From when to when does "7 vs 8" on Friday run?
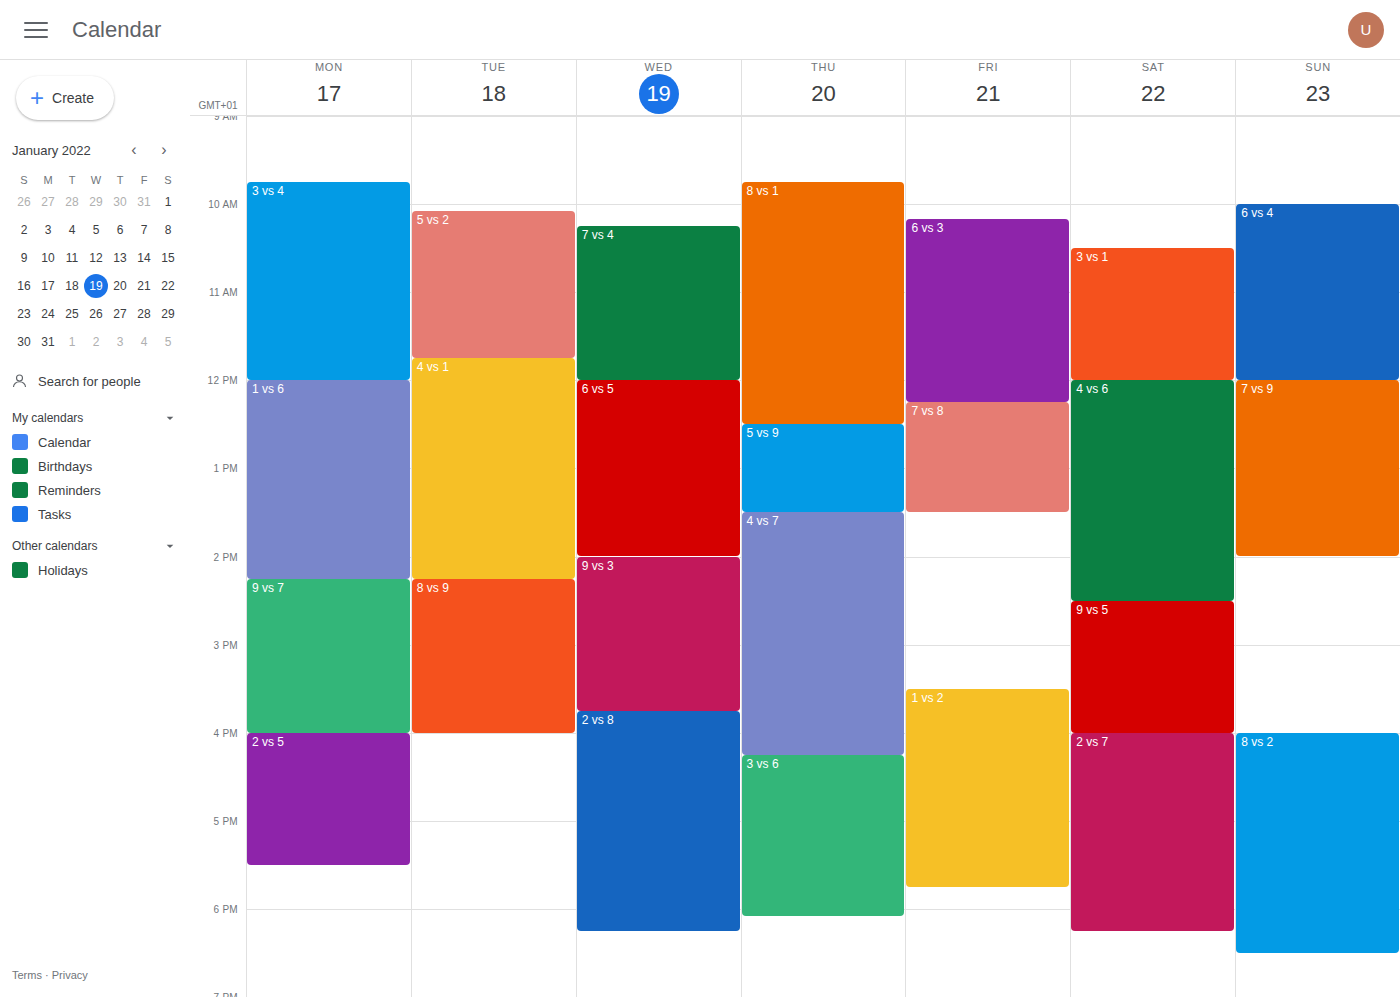
12:15 PM to 1:30 PM